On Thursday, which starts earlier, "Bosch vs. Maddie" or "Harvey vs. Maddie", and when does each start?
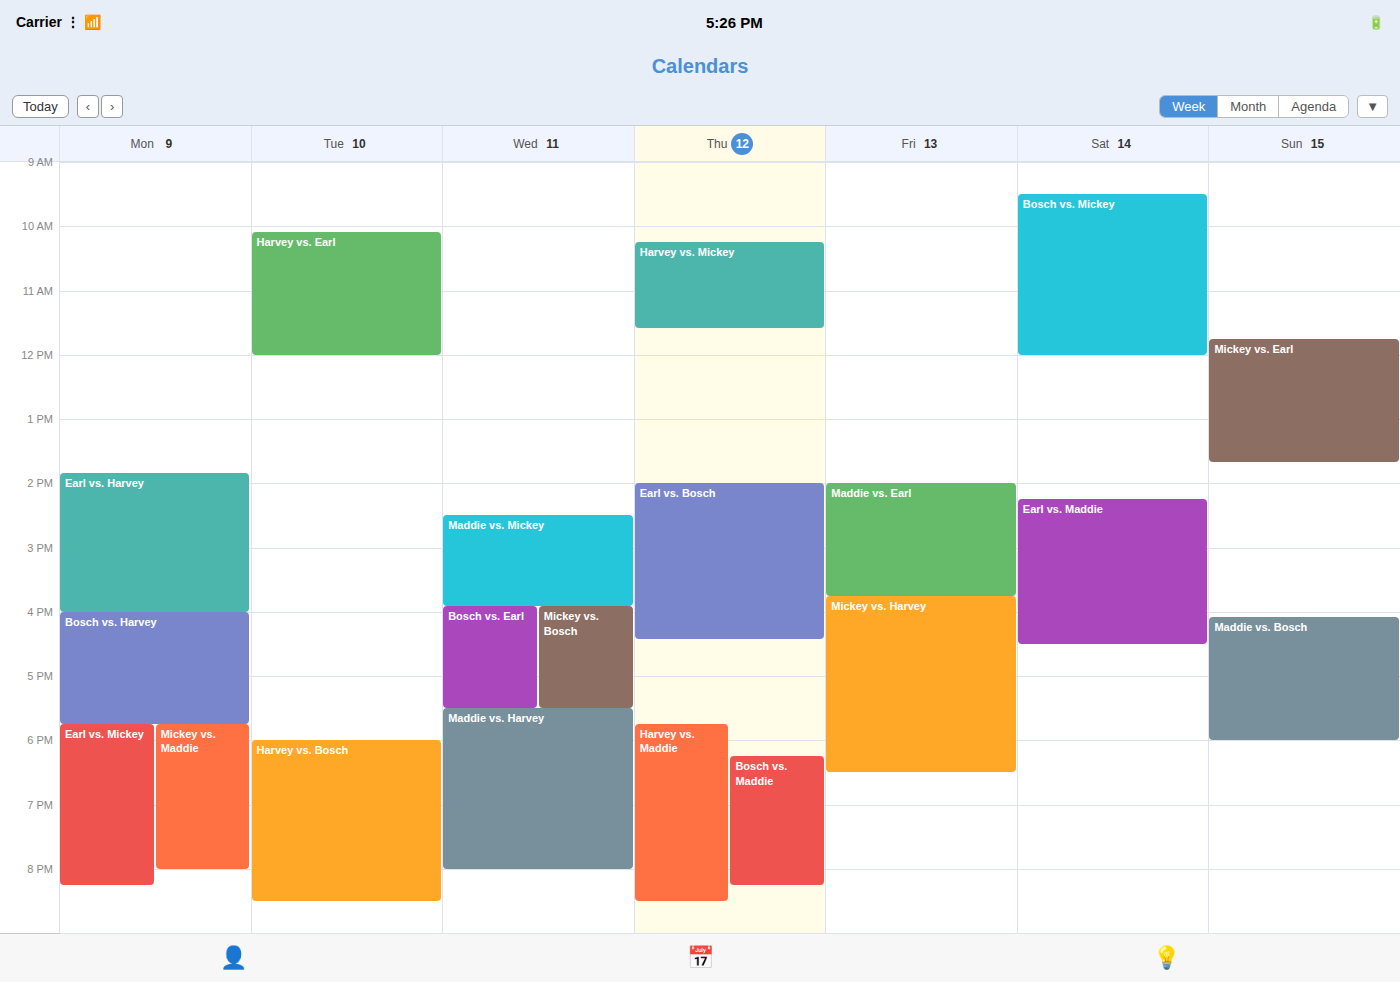
"Harvey vs. Maddie" 5:45 PM; "Bosch vs. Maddie" 6:15 PM.